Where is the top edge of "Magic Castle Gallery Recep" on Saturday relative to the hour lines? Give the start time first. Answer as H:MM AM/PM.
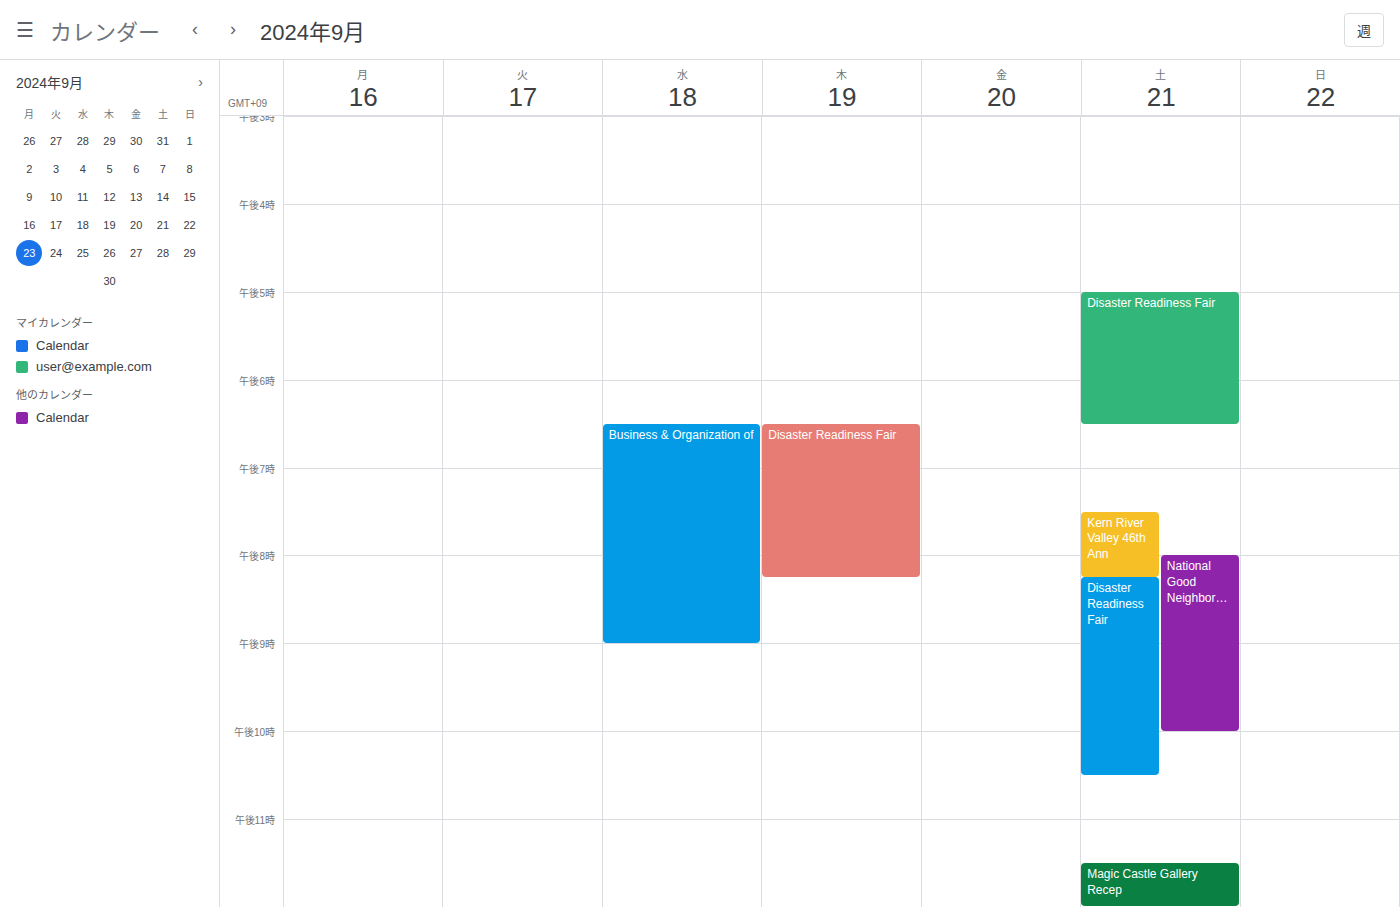
11:30 PM -- halfway between the 11 PM and 12 AM lines.